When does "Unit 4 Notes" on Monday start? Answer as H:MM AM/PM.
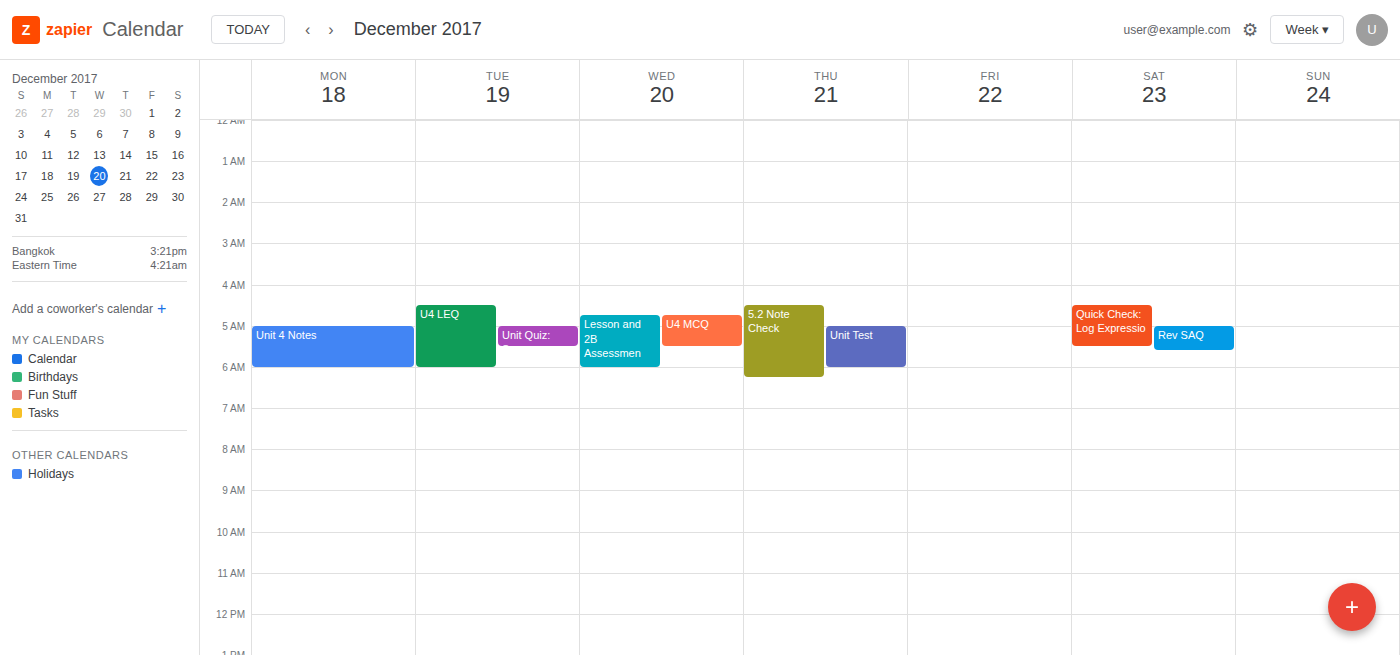
5:00 AM